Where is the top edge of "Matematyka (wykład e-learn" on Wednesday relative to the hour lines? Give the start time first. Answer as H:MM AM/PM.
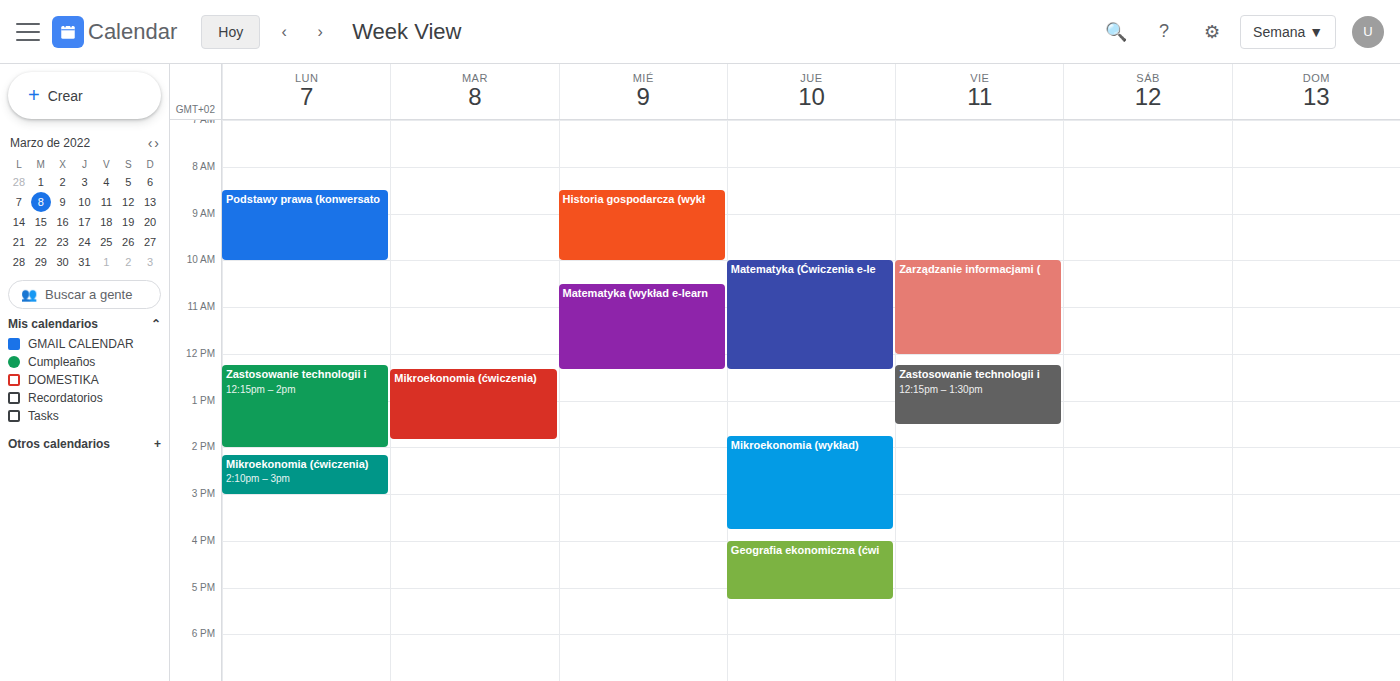
10:30 AM -- halfway between the 10 AM and 11 AM lines.